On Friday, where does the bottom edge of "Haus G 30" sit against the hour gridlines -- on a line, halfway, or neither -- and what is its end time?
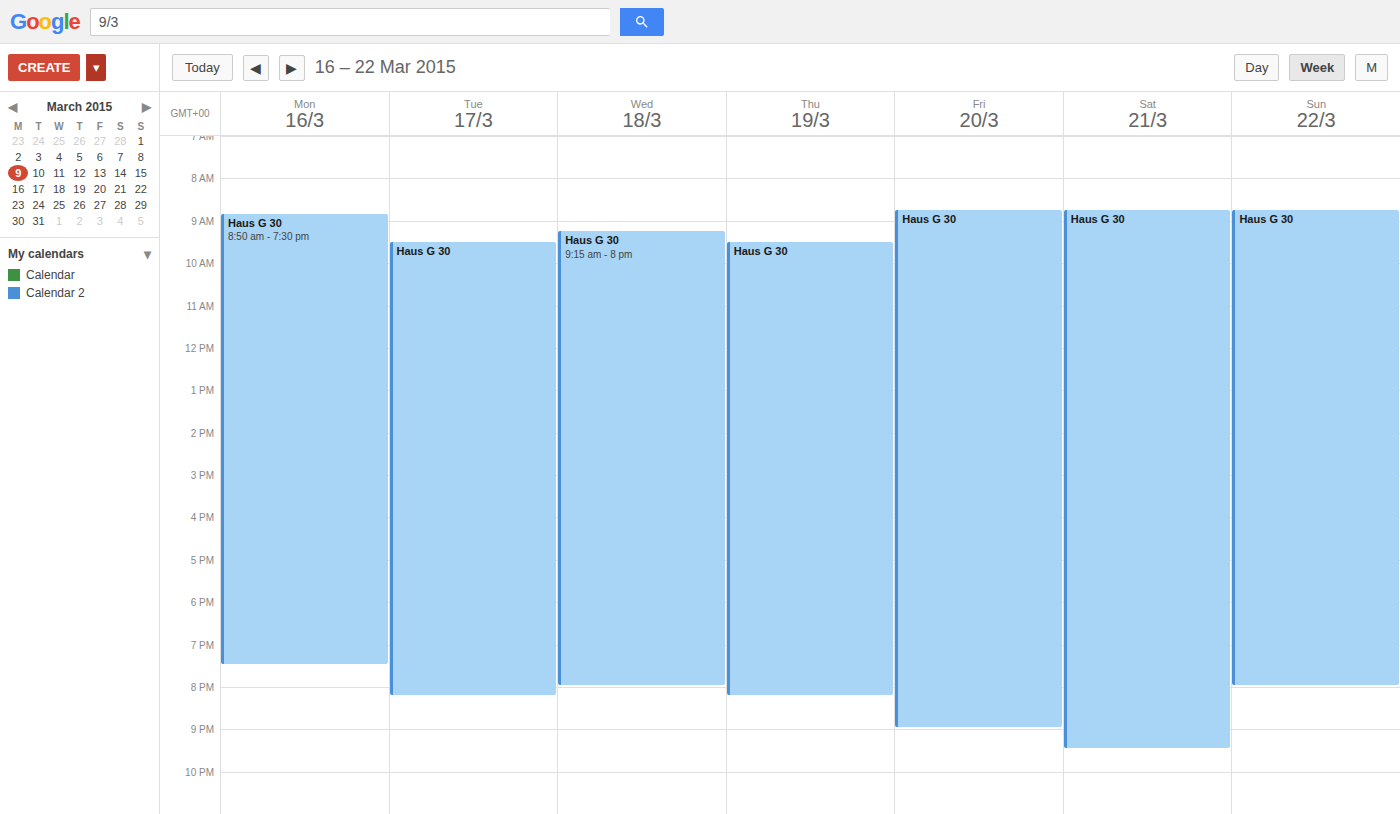
21:00 -- exactly on the 21:00 line.